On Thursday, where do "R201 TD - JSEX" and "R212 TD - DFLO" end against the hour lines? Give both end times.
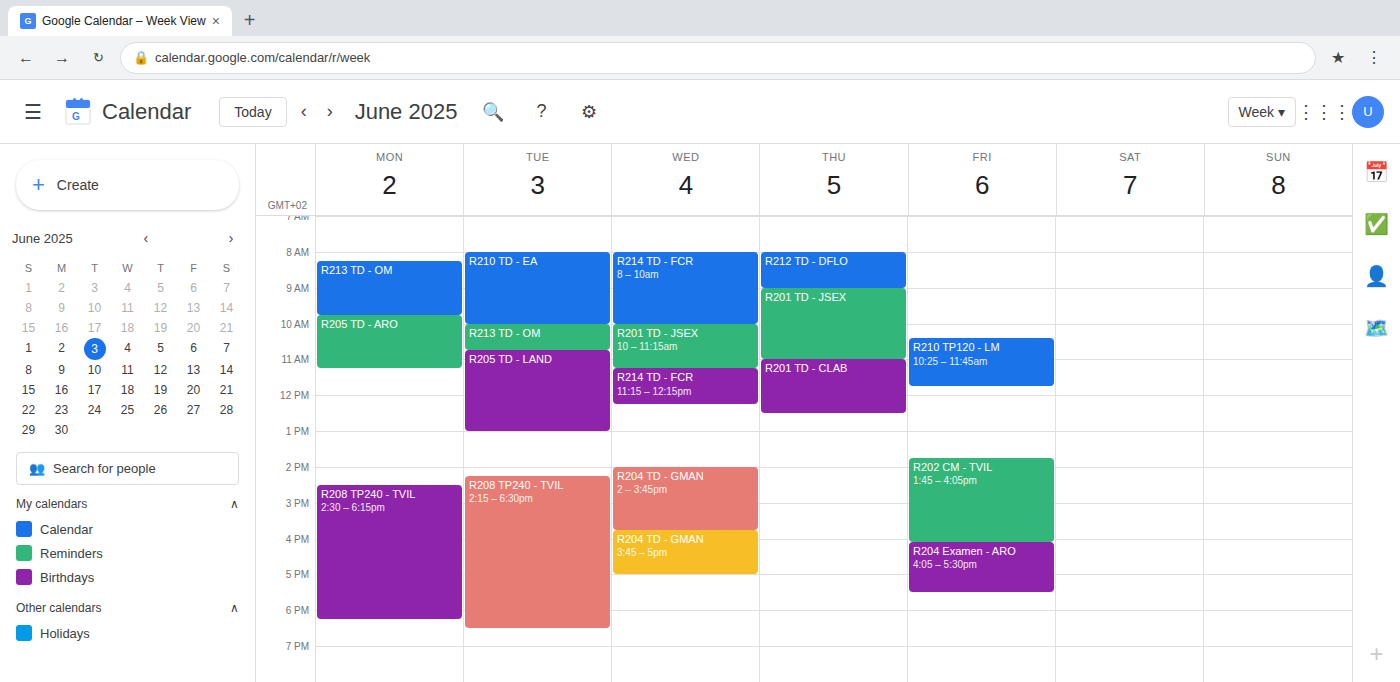
"R201 TD - JSEX": 11:00, exactly on the 11:00 line. "R212 TD - DFLO": 09:00, exactly on the 09:00 line.